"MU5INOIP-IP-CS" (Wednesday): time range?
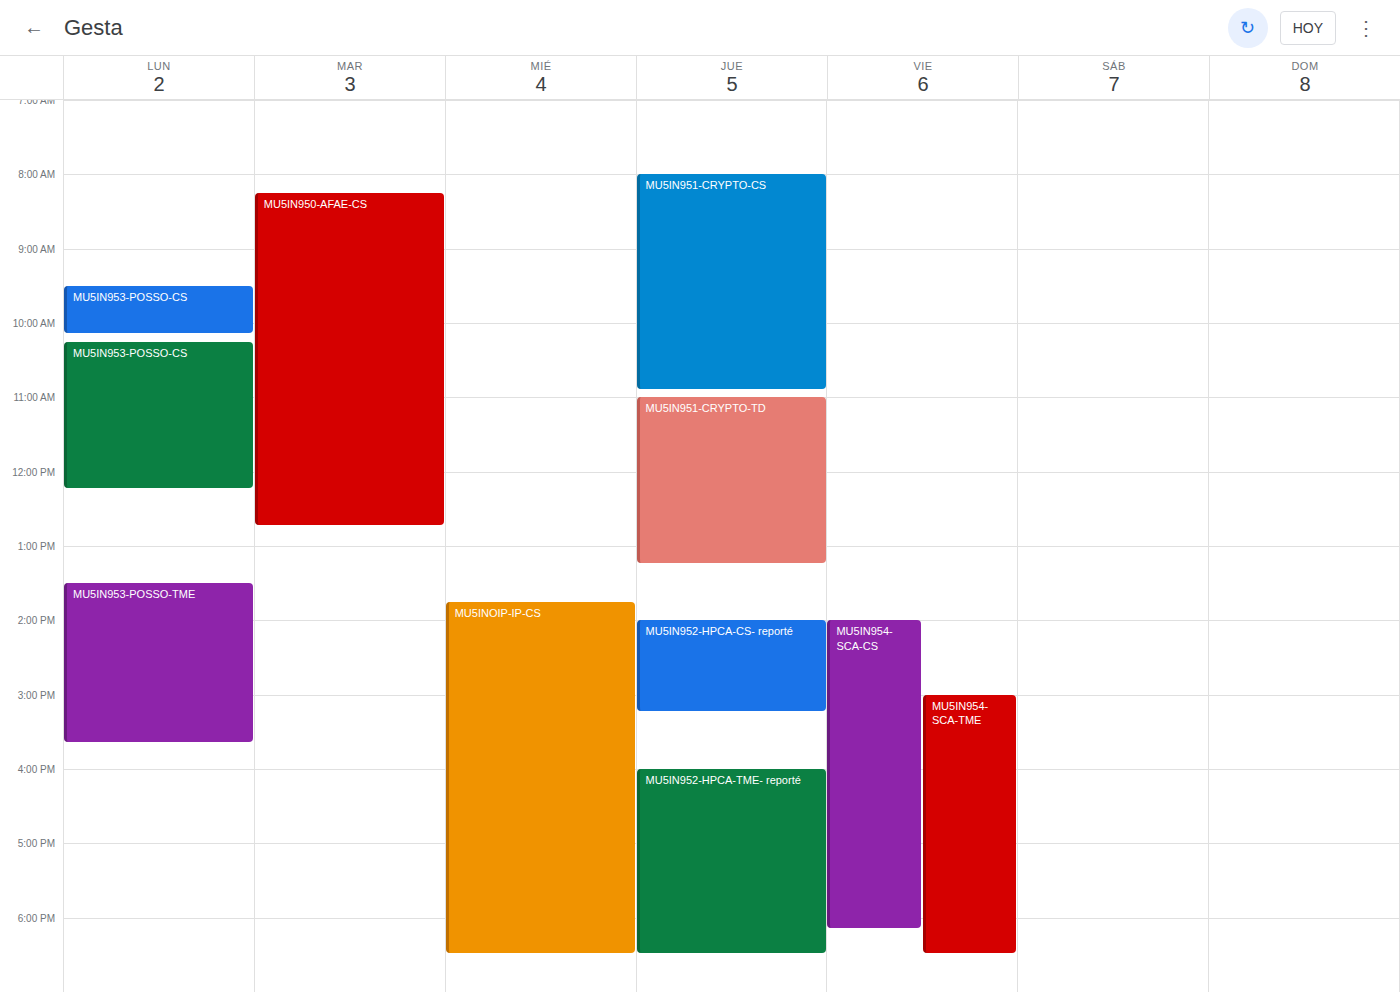
13:45 to 18:30